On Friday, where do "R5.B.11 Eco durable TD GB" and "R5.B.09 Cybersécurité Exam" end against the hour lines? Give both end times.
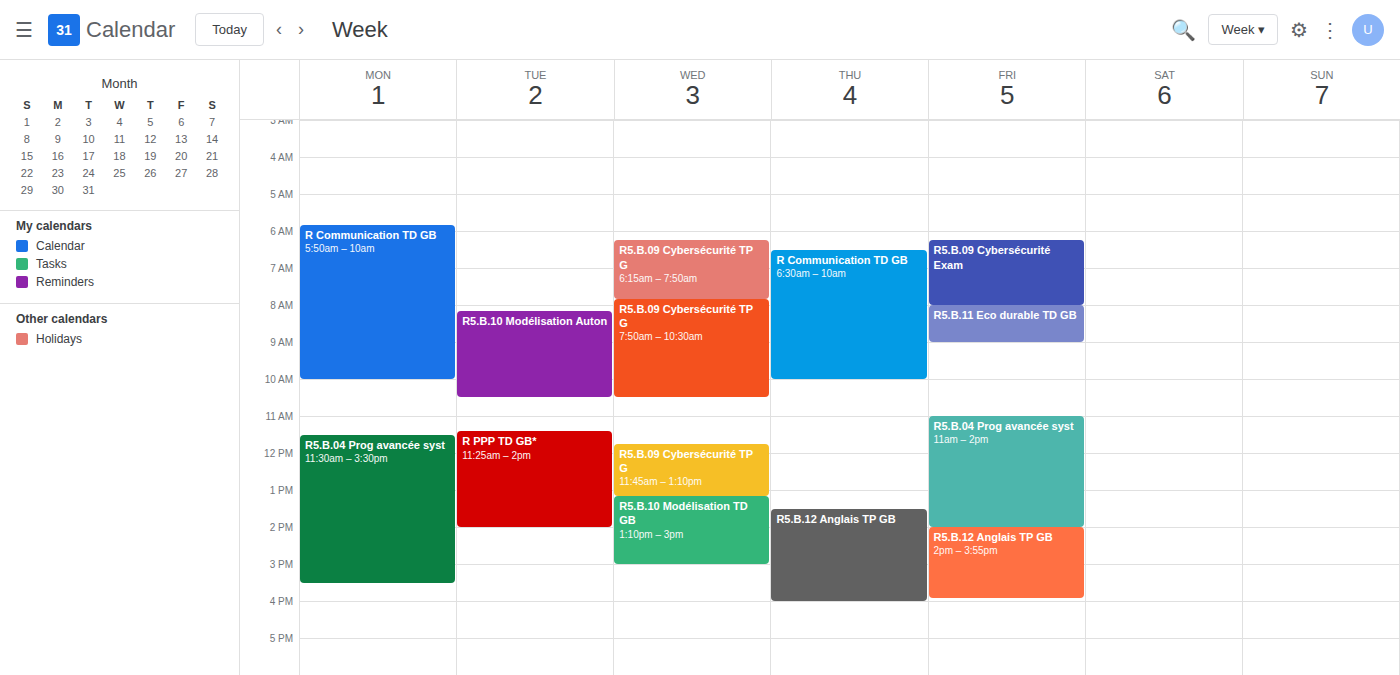
"R5.B.11 Eco durable TD GB": 9:00 AM, exactly on the 9 AM line. "R5.B.09 Cybersécurité Exam": 8:00 AM, exactly on the 8 AM line.